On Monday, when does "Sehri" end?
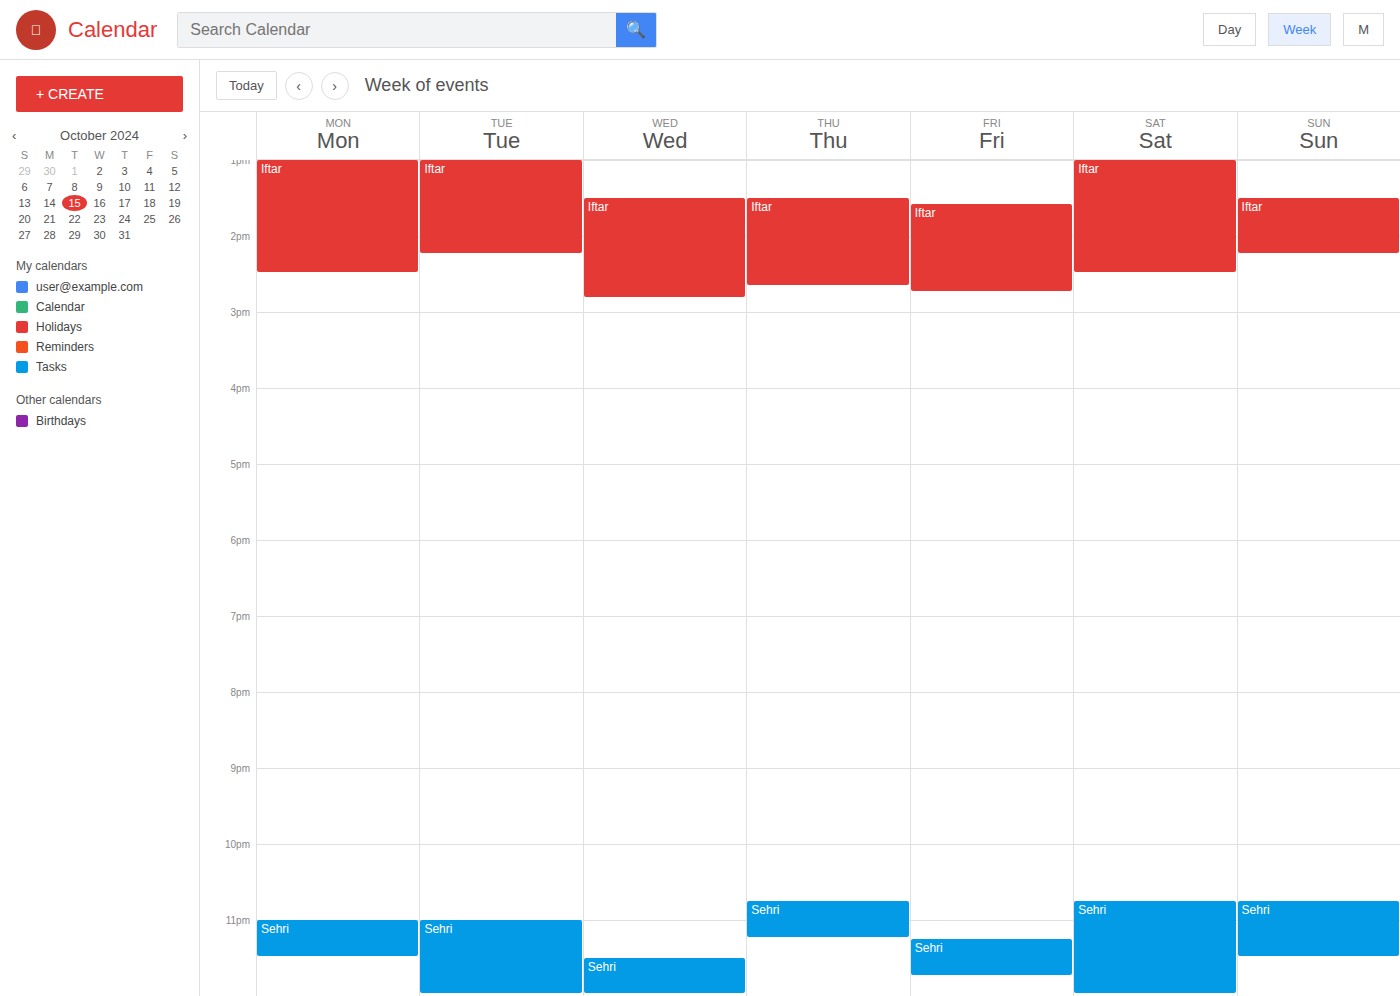
11:30 PM